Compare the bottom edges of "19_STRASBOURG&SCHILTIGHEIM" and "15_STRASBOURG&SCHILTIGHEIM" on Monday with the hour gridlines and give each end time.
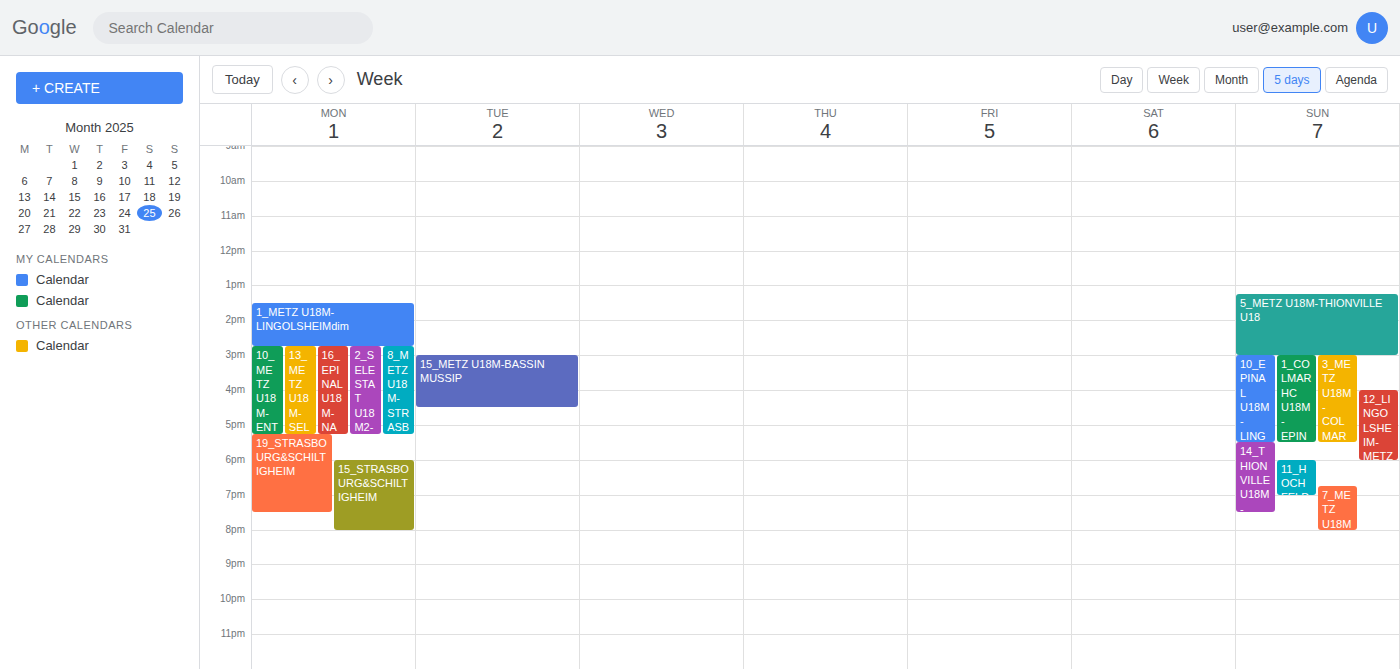
"19_STRASBOURG&SCHILTIGHEIM": 7:30 PM, halfway between the 7 PM and 8 PM lines. "15_STRASBOURG&SCHILTIGHEIM": 8:00 PM, exactly on the 8 PM line.